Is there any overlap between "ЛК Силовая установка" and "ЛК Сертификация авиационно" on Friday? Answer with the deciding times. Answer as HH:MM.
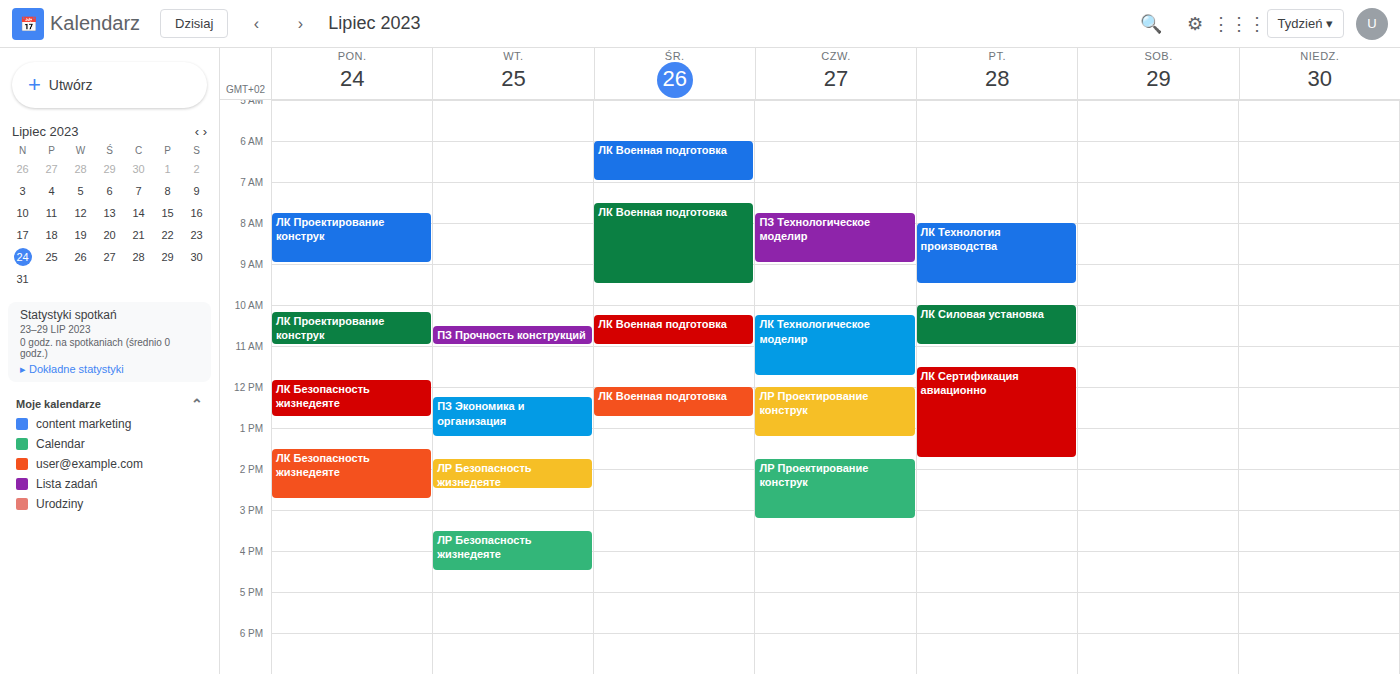
"ЛК Силовая установка" ends at 11:00 and "ЛК Сертификация авиационно" starts at 11:30 -- no overlap.